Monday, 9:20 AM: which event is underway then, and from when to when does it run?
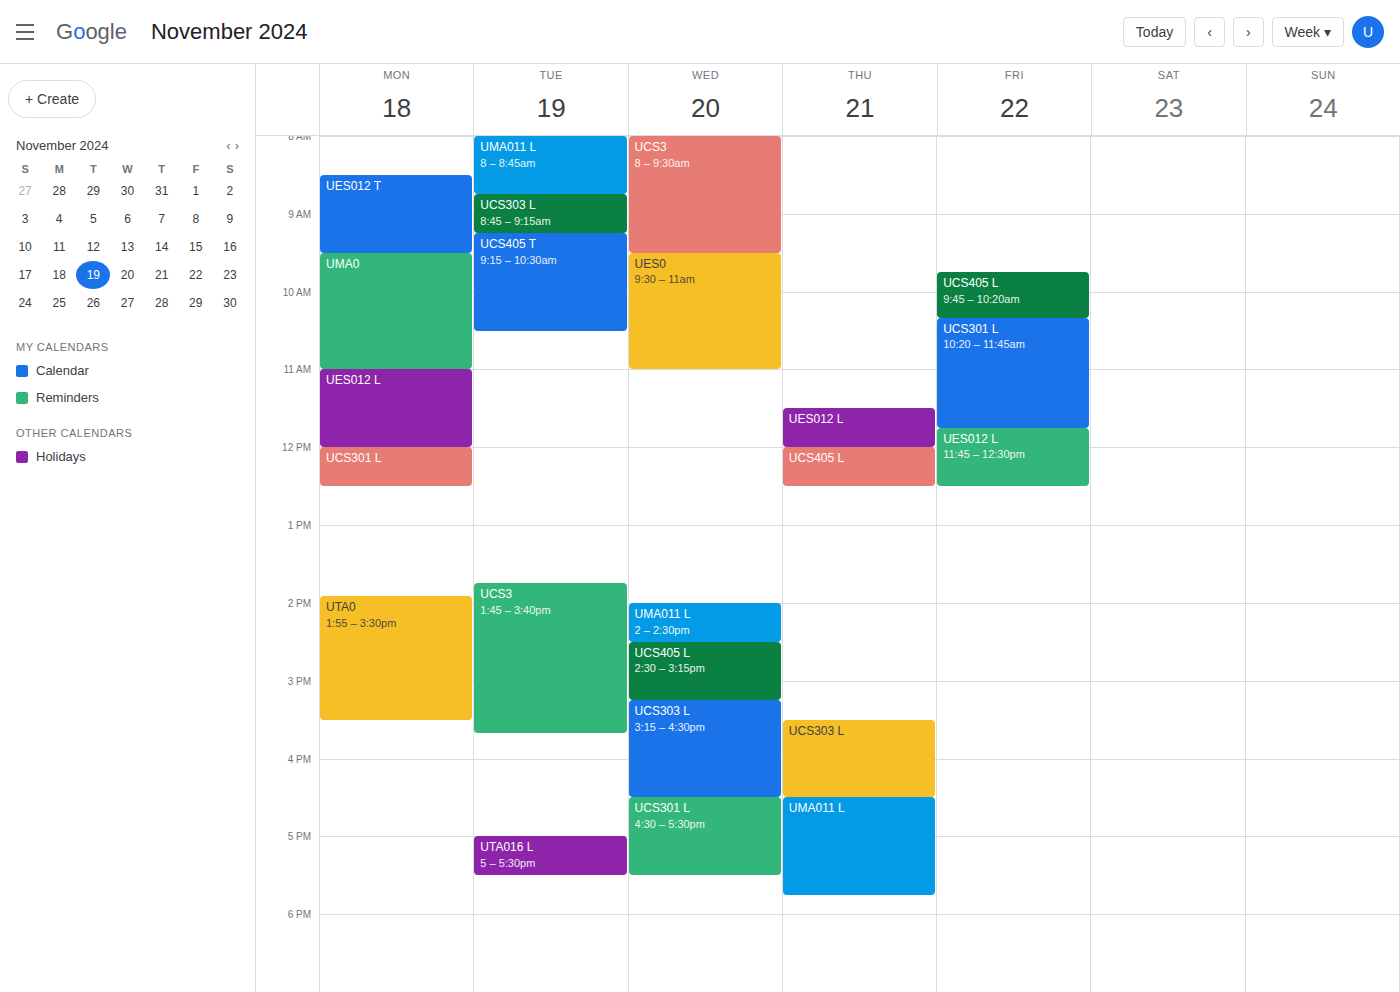
"UES012 T", 8:30 AM to 9:30 AM